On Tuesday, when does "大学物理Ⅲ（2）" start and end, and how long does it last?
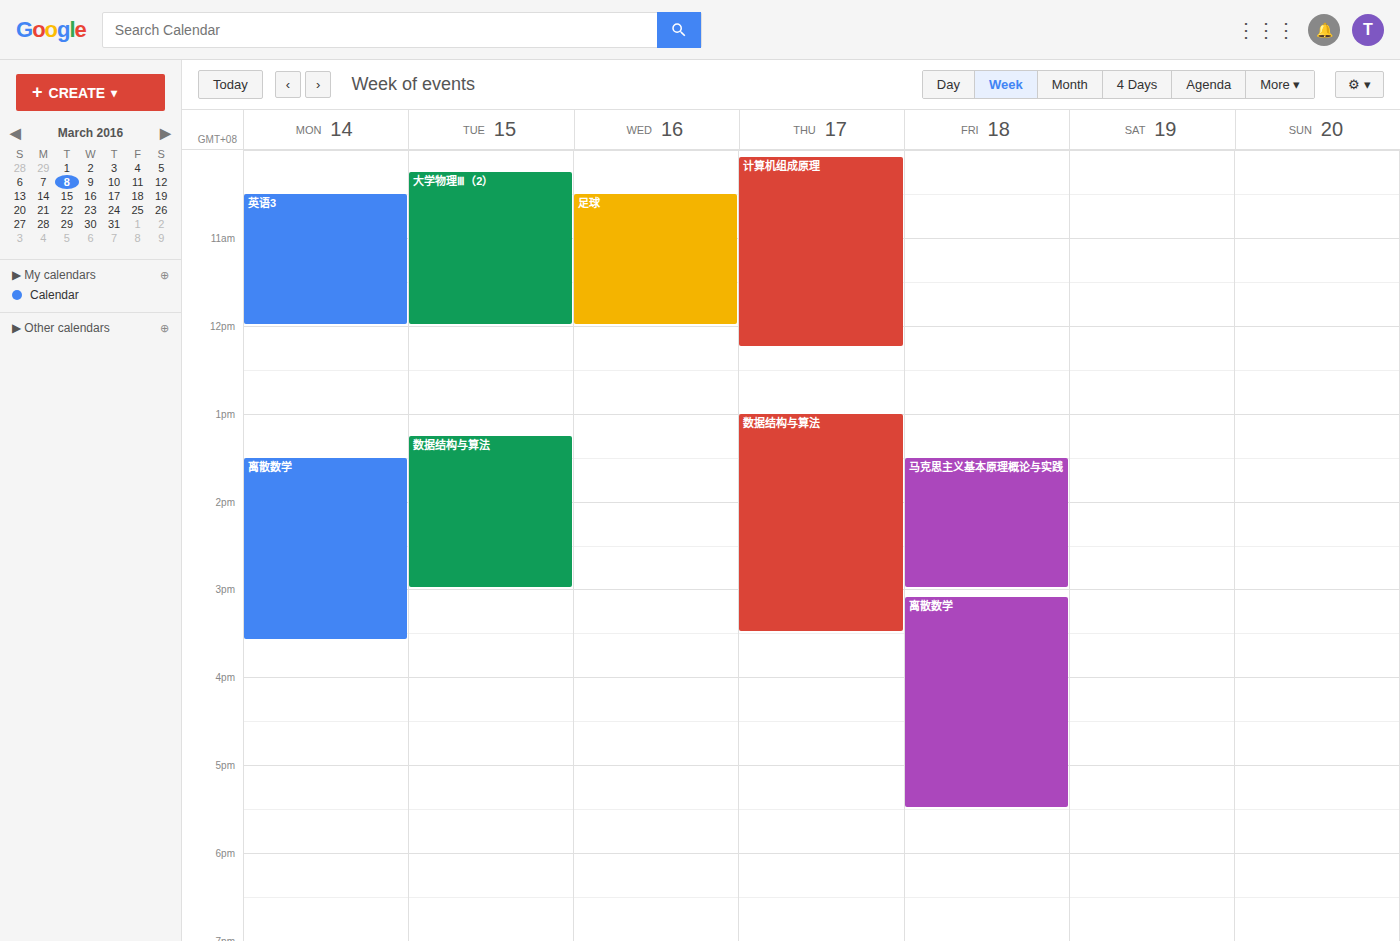
10:15 AM to 12:00 PM, 1 hour 45 minutes